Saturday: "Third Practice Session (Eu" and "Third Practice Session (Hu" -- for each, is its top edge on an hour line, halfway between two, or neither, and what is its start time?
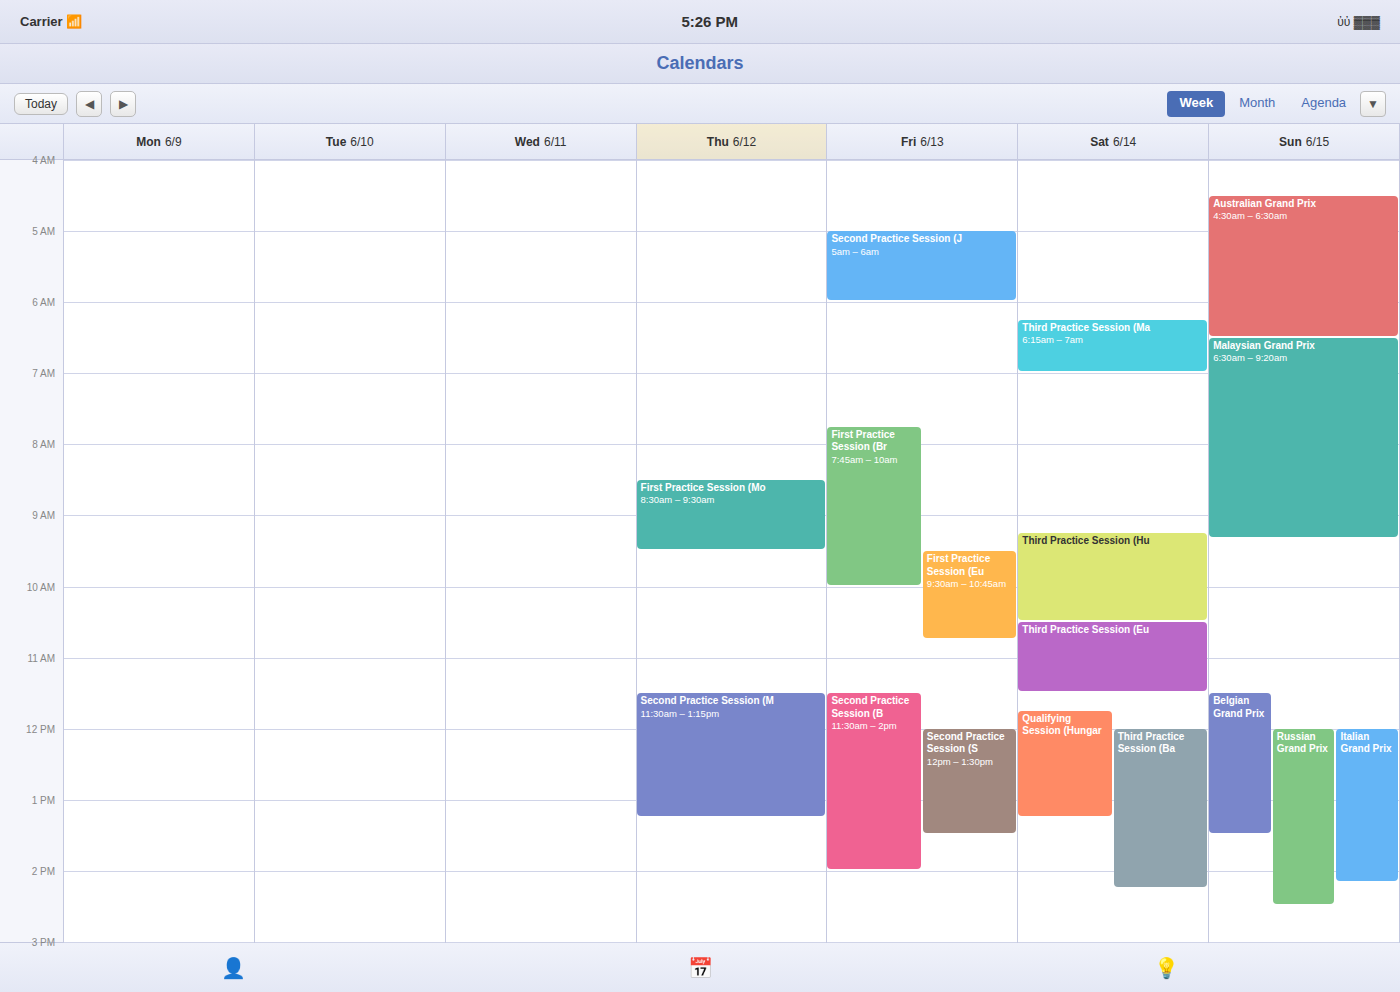
"Third Practice Session (Eu": 10:30 AM, halfway between the 10 AM and 11 AM lines. "Third Practice Session (Hu": 9:15 AM, neither: a quarter of the way from the 9 AM line to the 10 AM line.